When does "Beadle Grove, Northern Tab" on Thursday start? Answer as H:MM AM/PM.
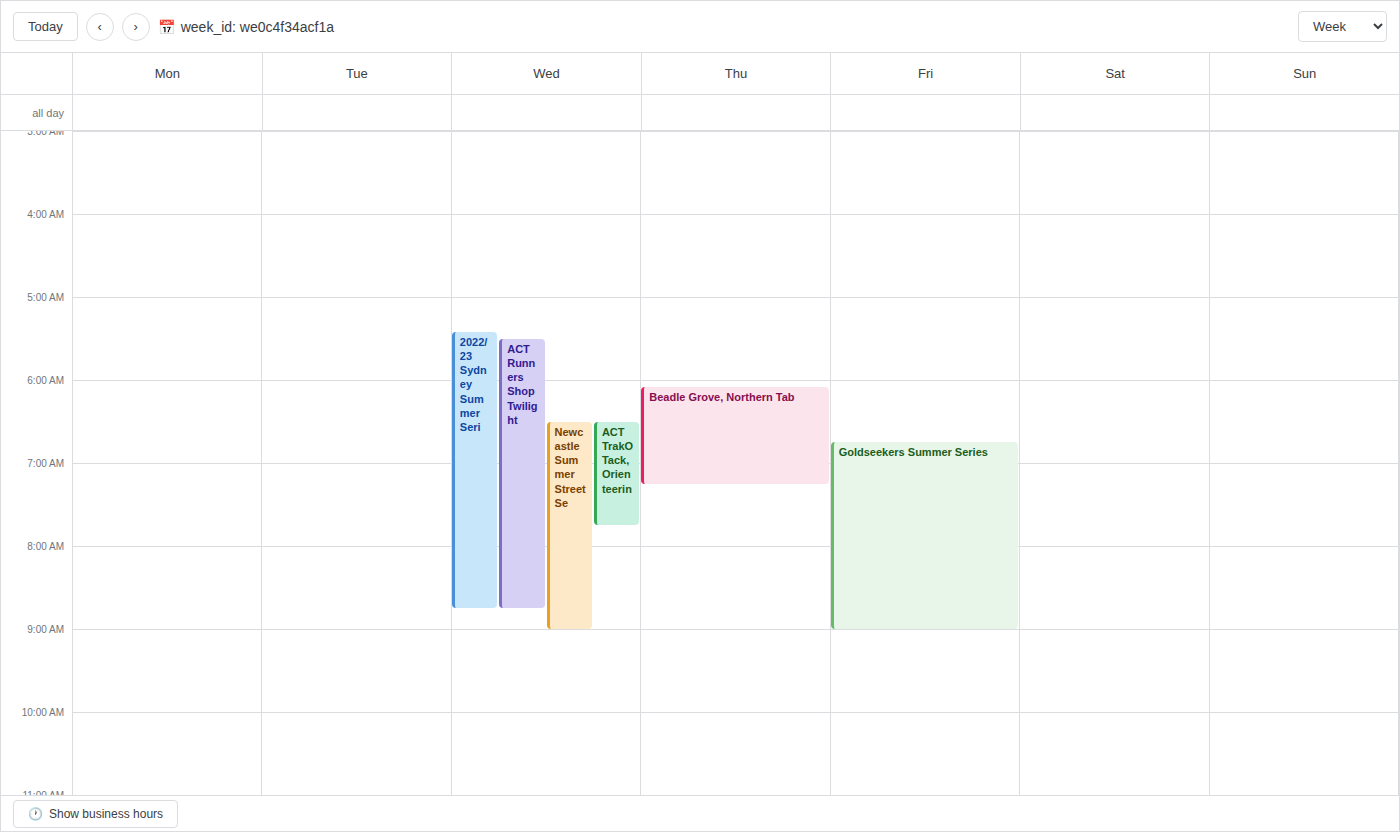
6:05 AM